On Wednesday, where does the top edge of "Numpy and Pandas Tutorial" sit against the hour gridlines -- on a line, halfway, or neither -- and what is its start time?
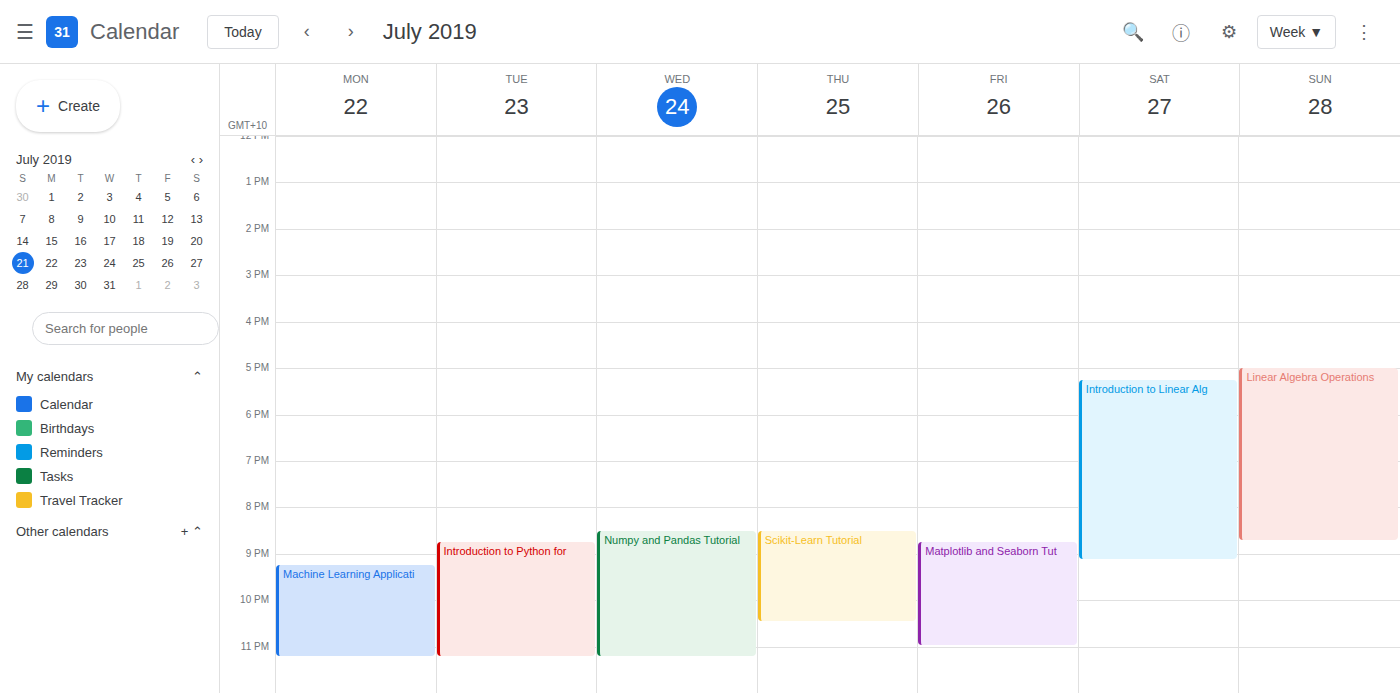
8:30 PM -- halfway between the 8 PM and 9 PM lines.